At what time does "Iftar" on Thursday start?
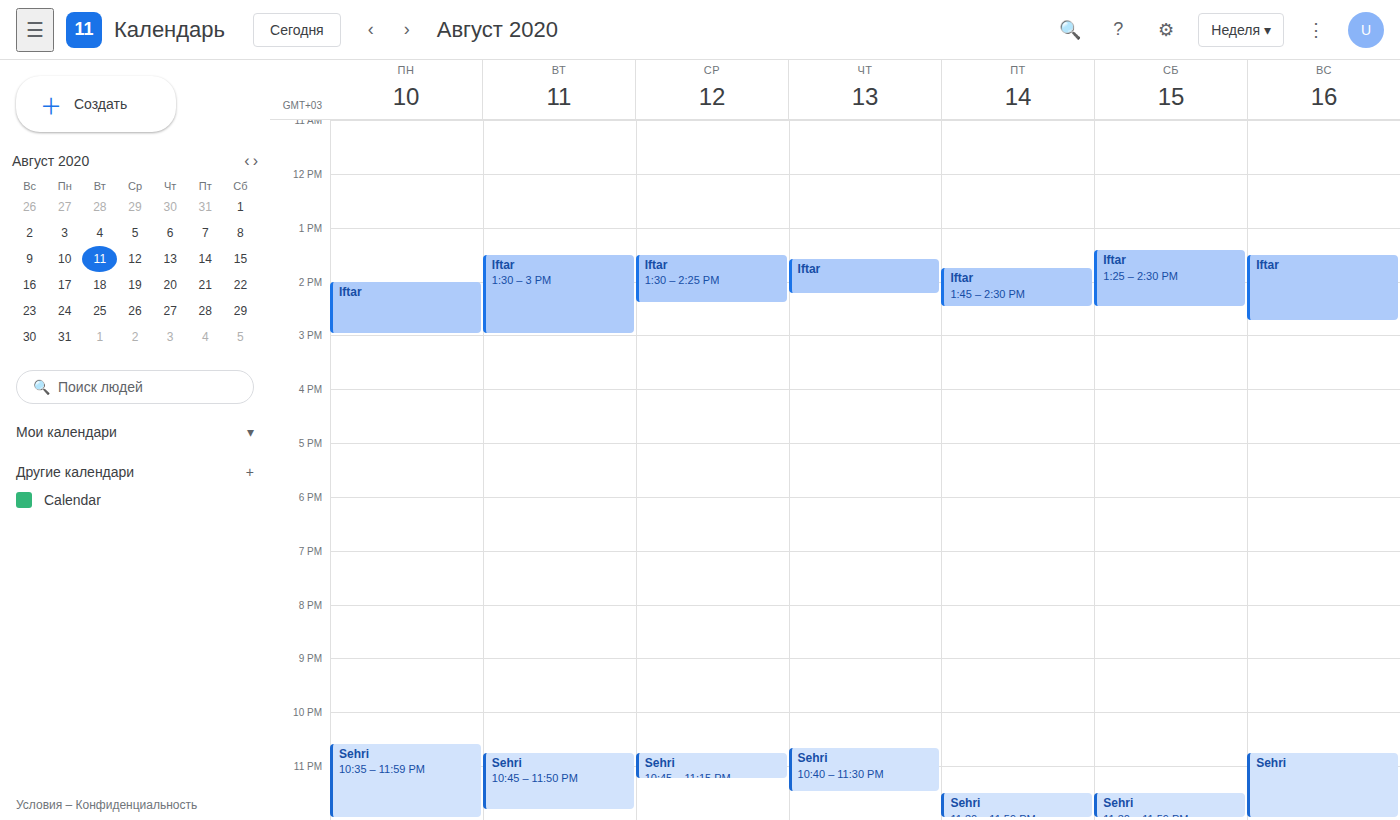
1:35 PM